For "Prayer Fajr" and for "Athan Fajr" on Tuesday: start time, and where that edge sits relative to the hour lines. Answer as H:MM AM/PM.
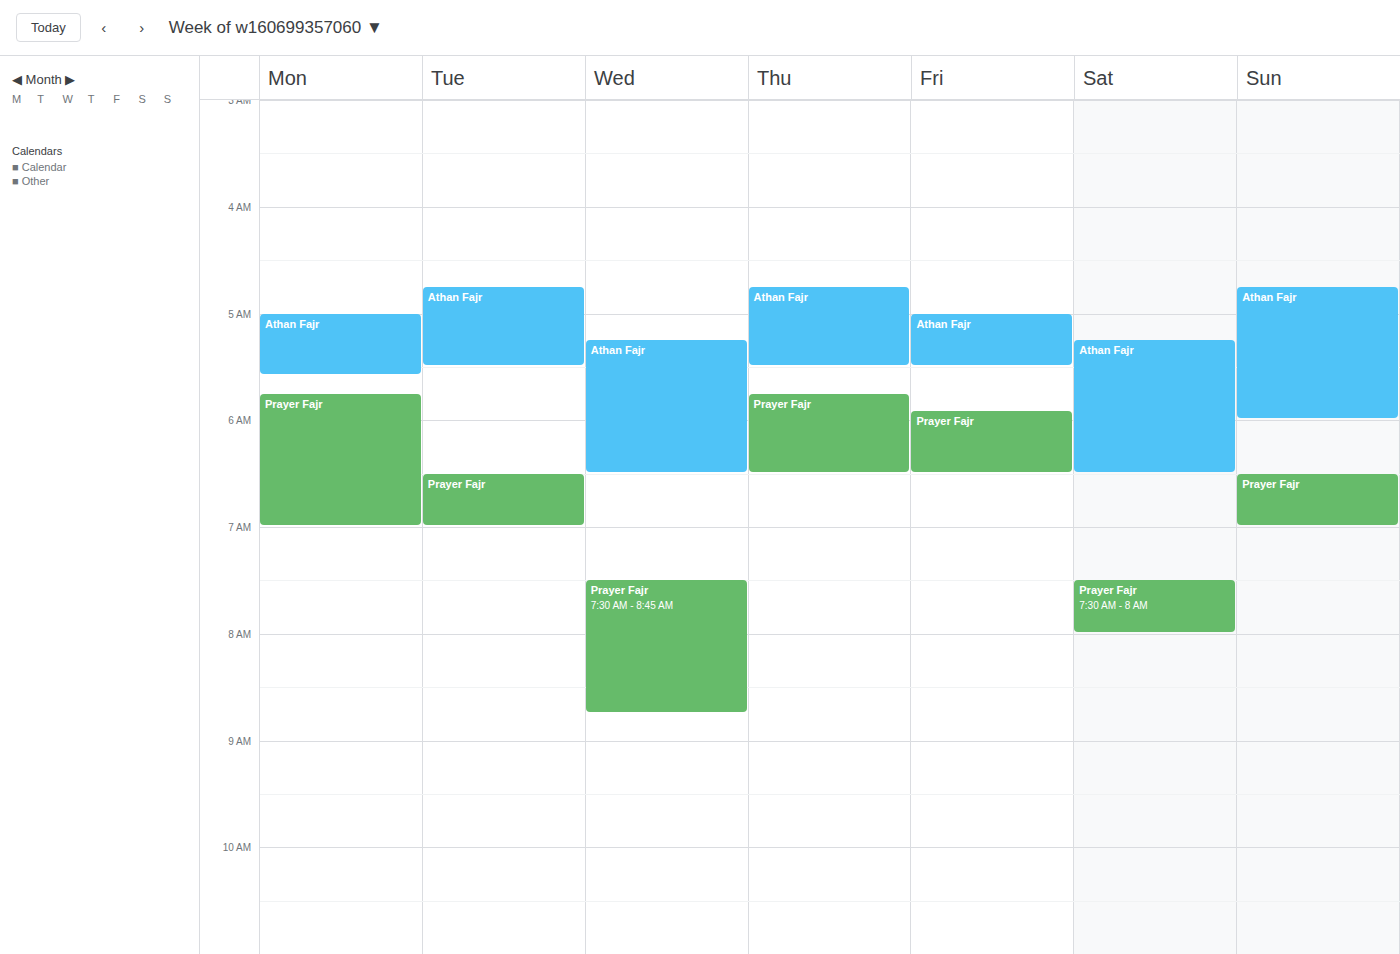
"Prayer Fajr": 6:30 AM, halfway between the 6 AM and 7 AM lines. "Athan Fajr": 4:45 AM, neither: three quarters of the way from the 4 AM line to the 5 AM line.